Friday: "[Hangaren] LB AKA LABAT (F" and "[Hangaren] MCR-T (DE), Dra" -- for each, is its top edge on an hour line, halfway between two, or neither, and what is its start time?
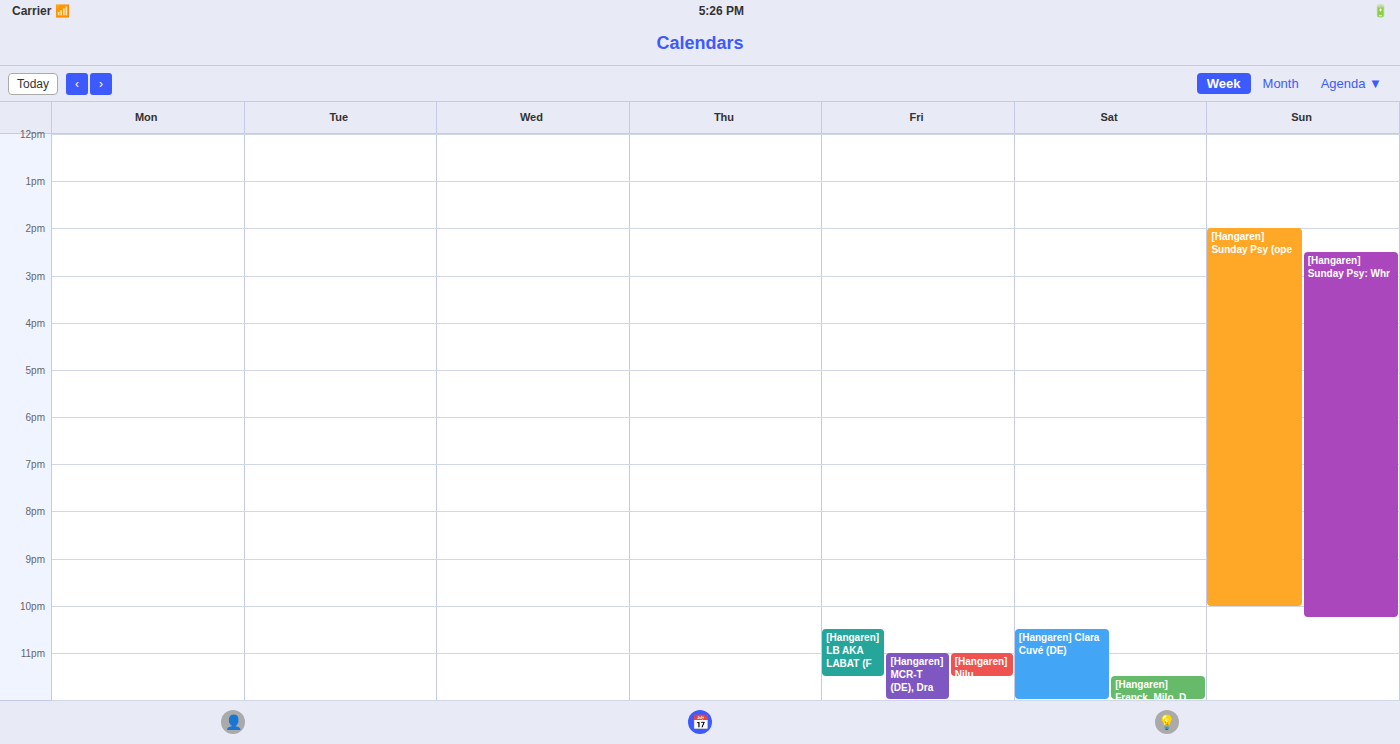
"[Hangaren] LB AKA LABAT (F": 10:30 PM, halfway between the 10 PM and 11 PM lines. "[Hangaren] MCR-T (DE), Dra": 11:00 PM, exactly on the 11 PM line.